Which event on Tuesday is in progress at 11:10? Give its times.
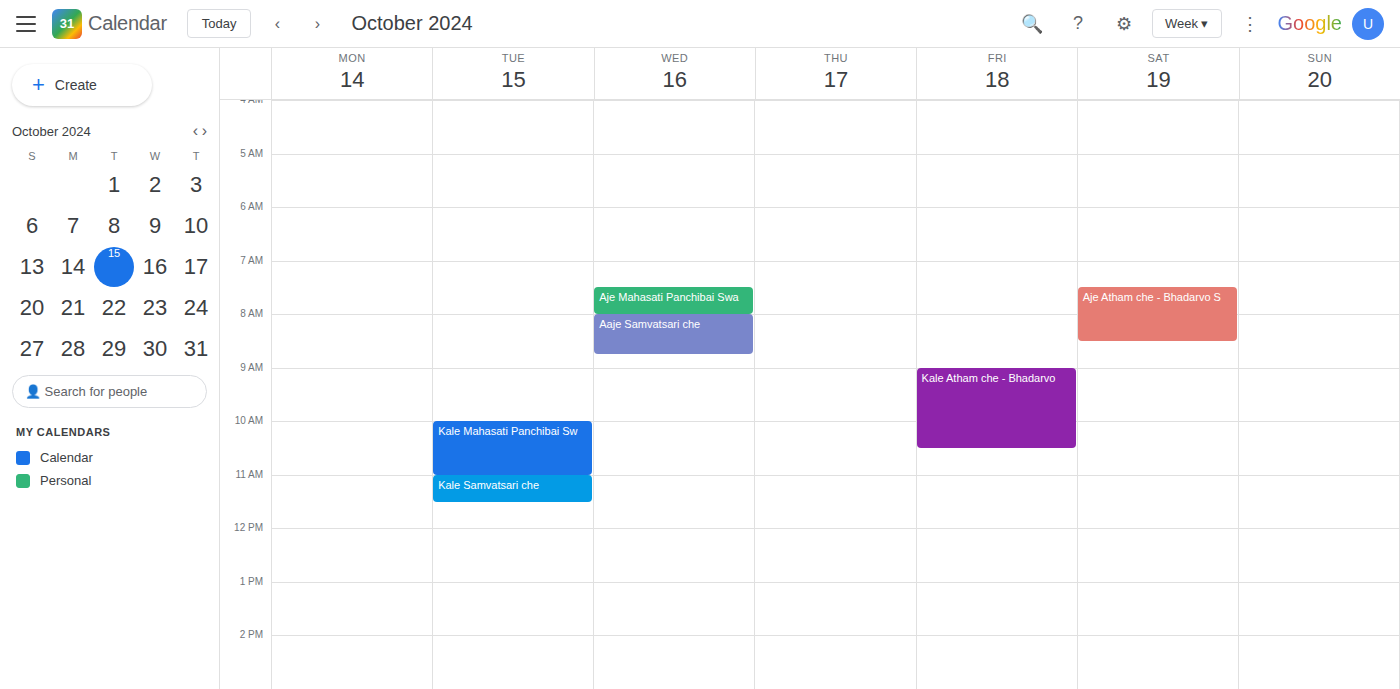
"Kale Samvatsari che", 11:00 to 11:30